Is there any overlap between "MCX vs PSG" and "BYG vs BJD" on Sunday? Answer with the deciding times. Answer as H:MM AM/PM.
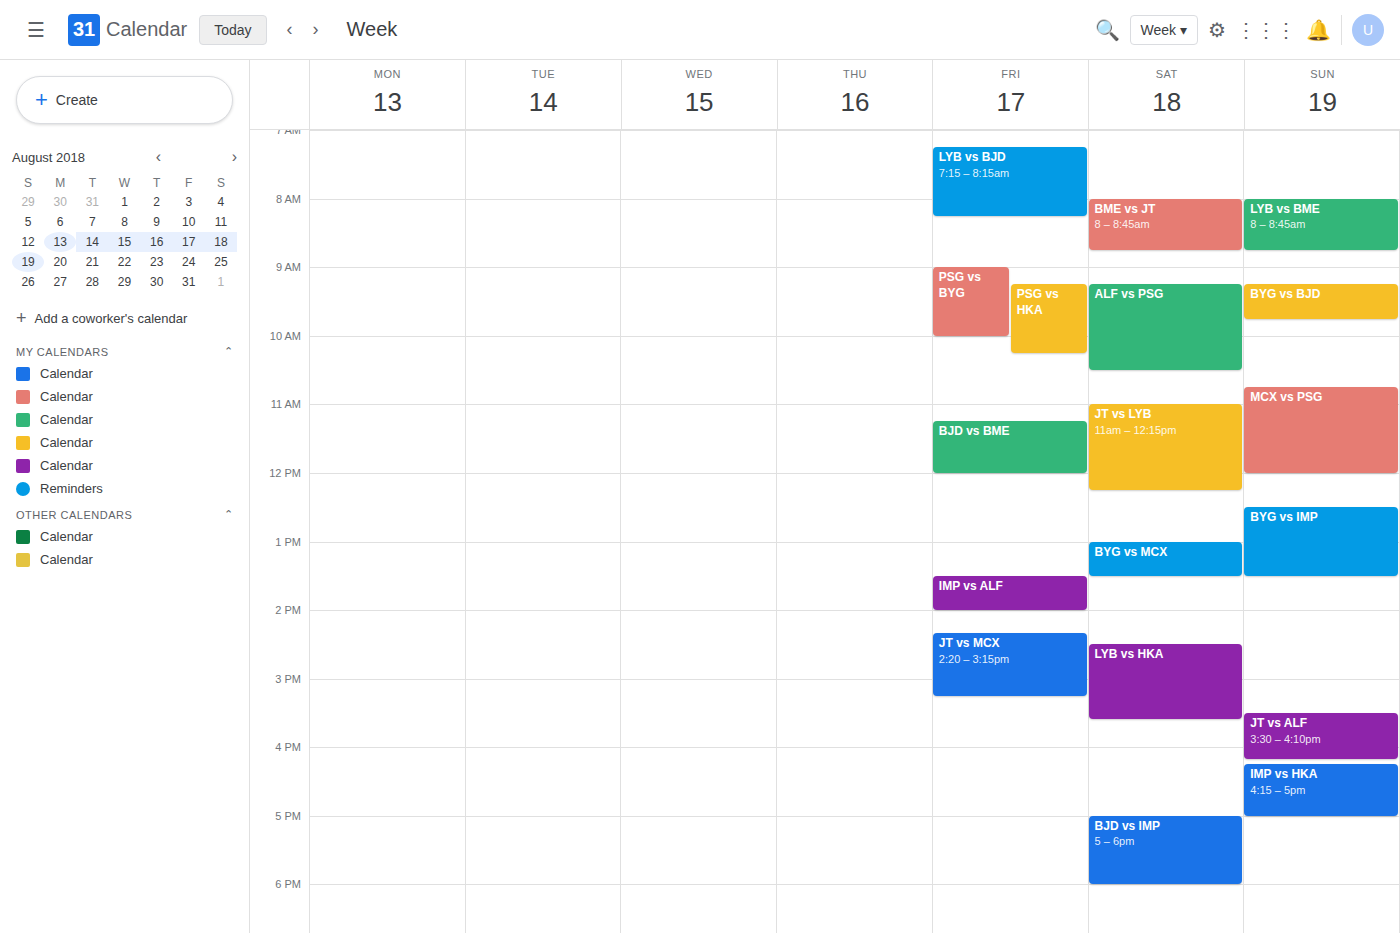
"BYG vs BJD" ends at 9:45 AM and "MCX vs PSG" starts at 10:45 AM -- no overlap.